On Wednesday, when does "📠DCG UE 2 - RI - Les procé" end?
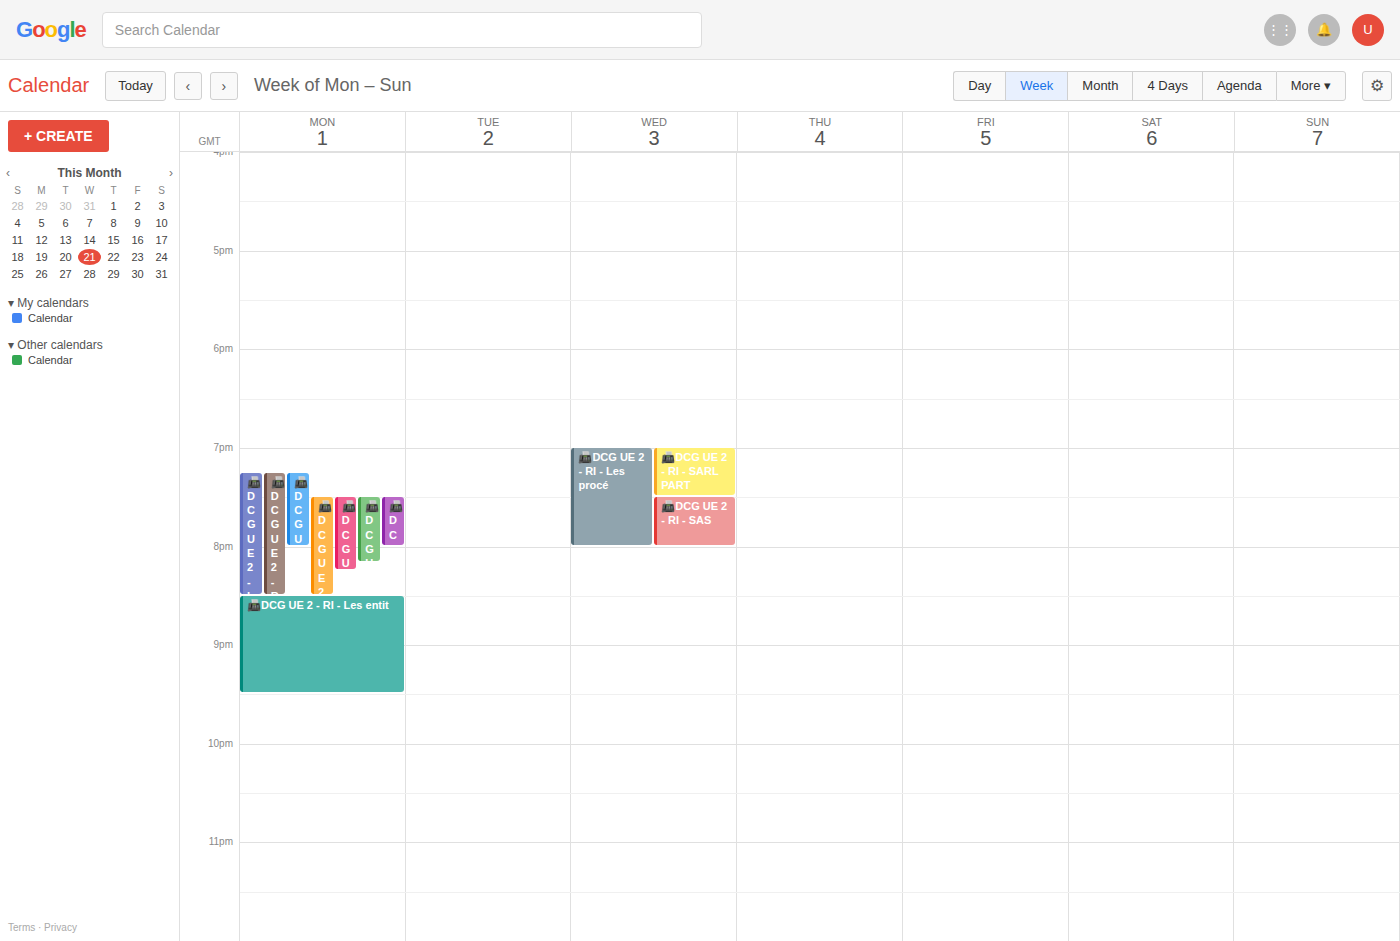
8:00 PM